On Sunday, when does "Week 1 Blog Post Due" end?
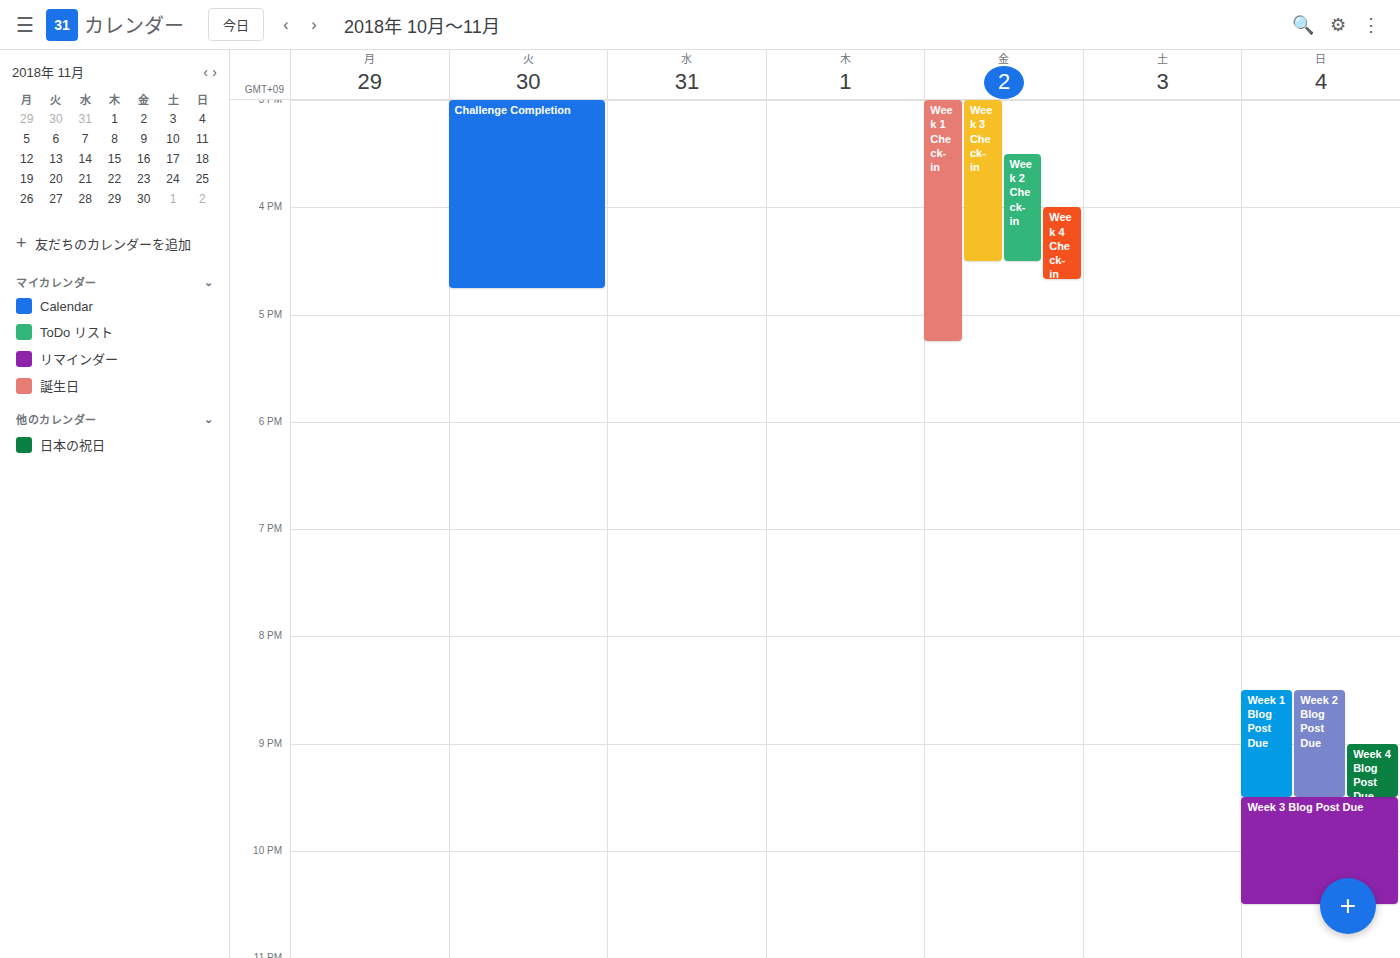
9:30 PM